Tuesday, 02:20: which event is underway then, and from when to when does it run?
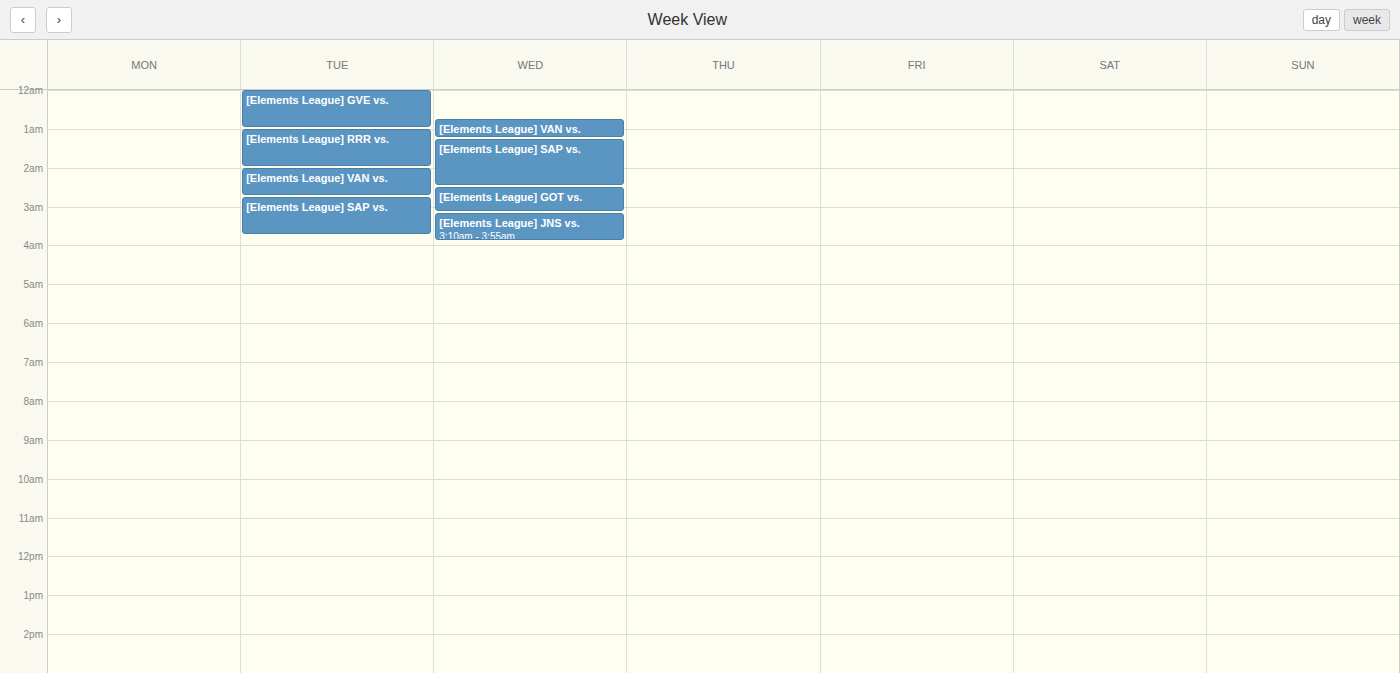
"[Elements League] VAN vs.", 02:00 to 02:45